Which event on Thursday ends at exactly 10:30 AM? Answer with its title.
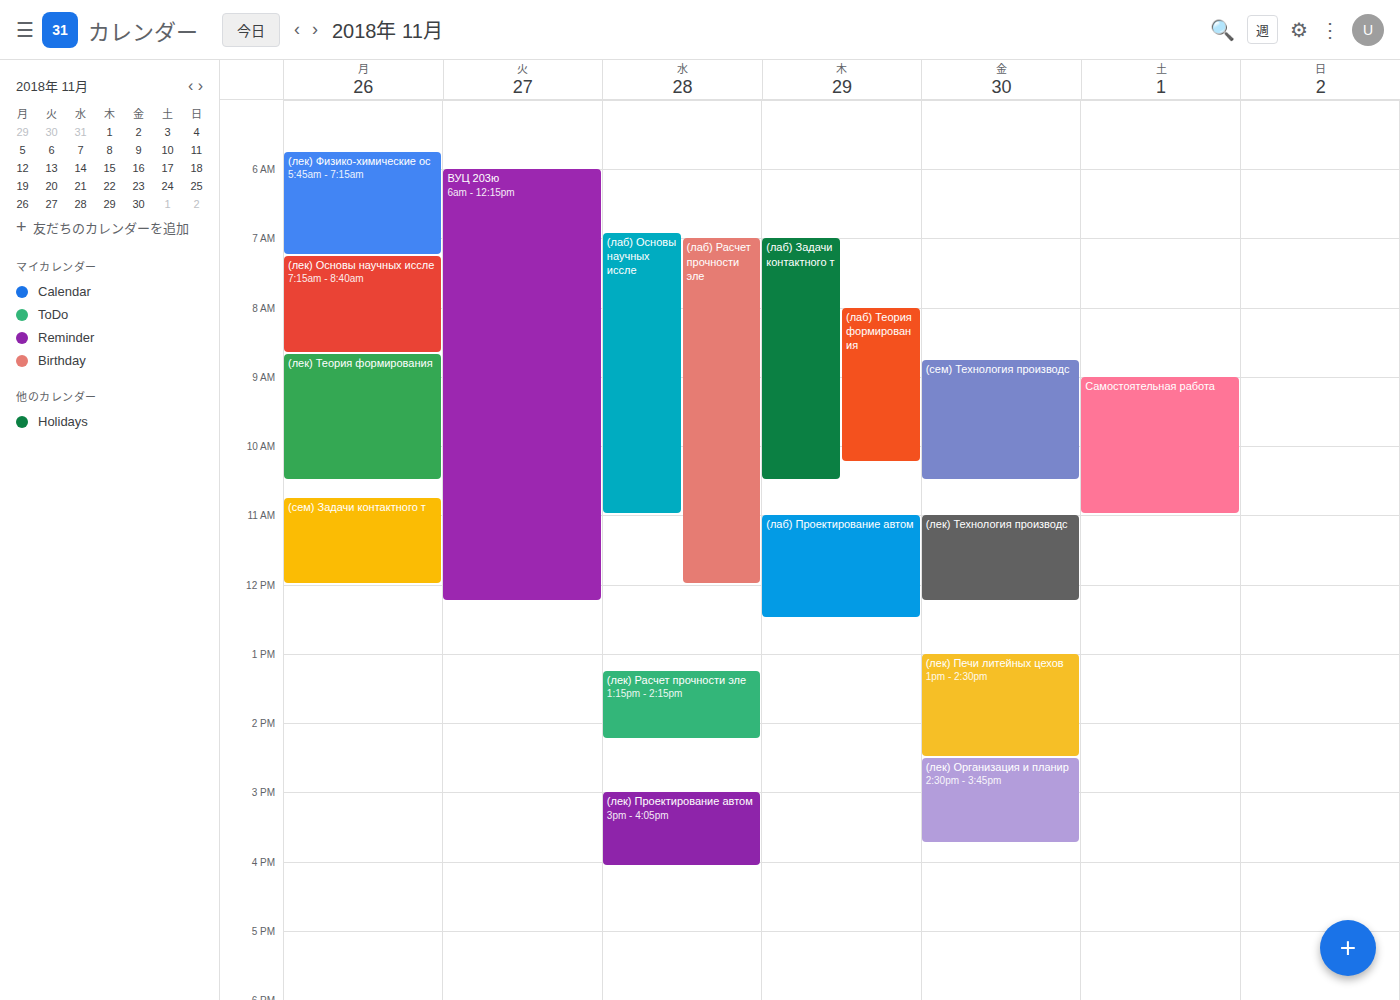
"(лаб) Задачи контактного т"